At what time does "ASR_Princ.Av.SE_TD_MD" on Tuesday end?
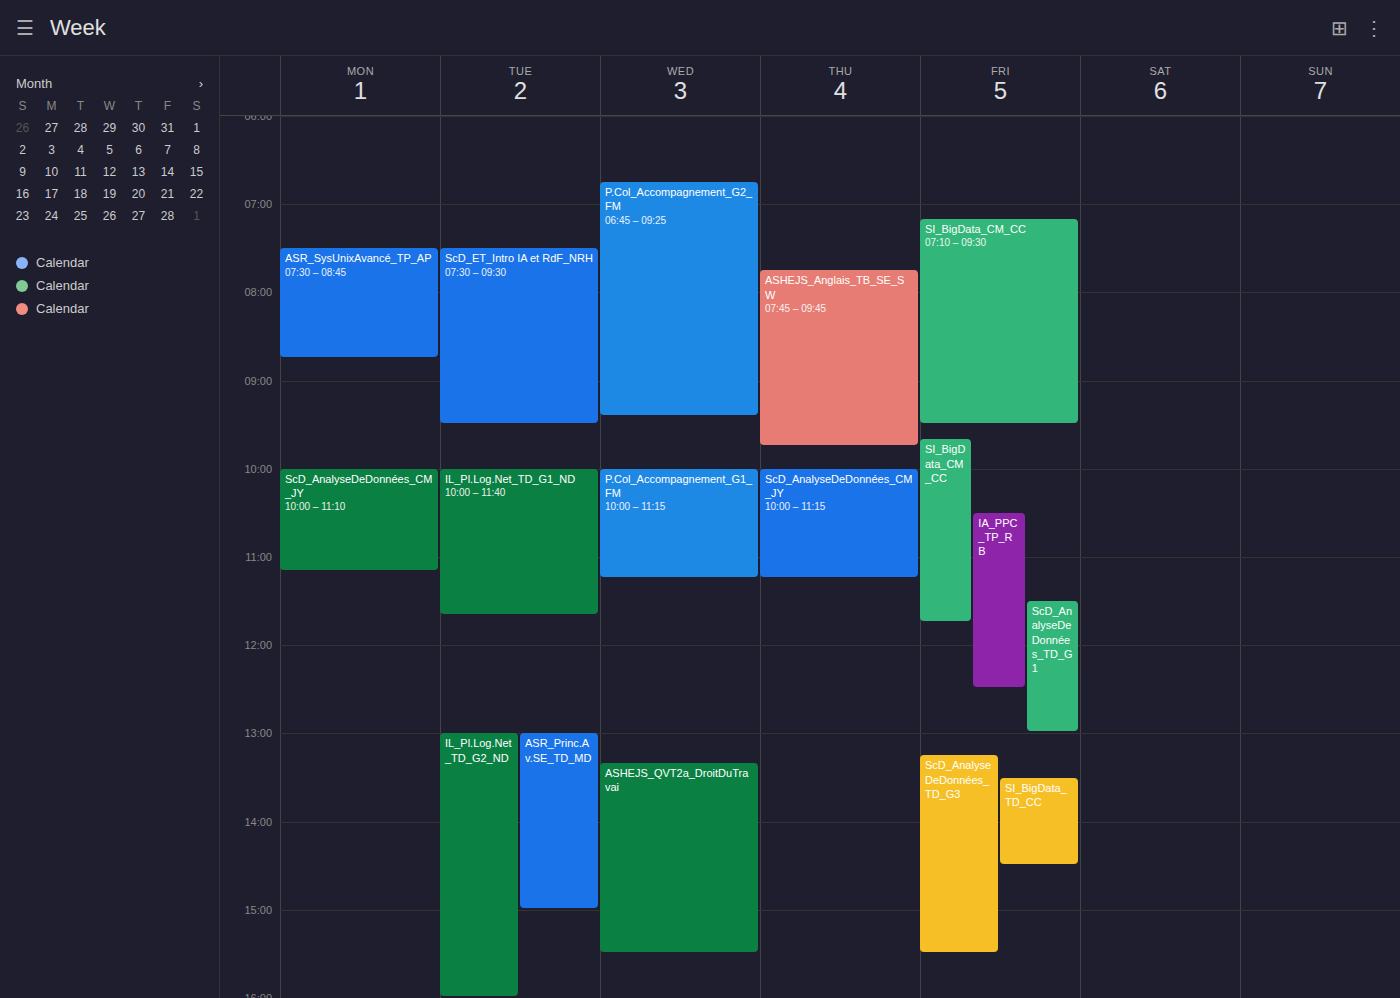
15:00